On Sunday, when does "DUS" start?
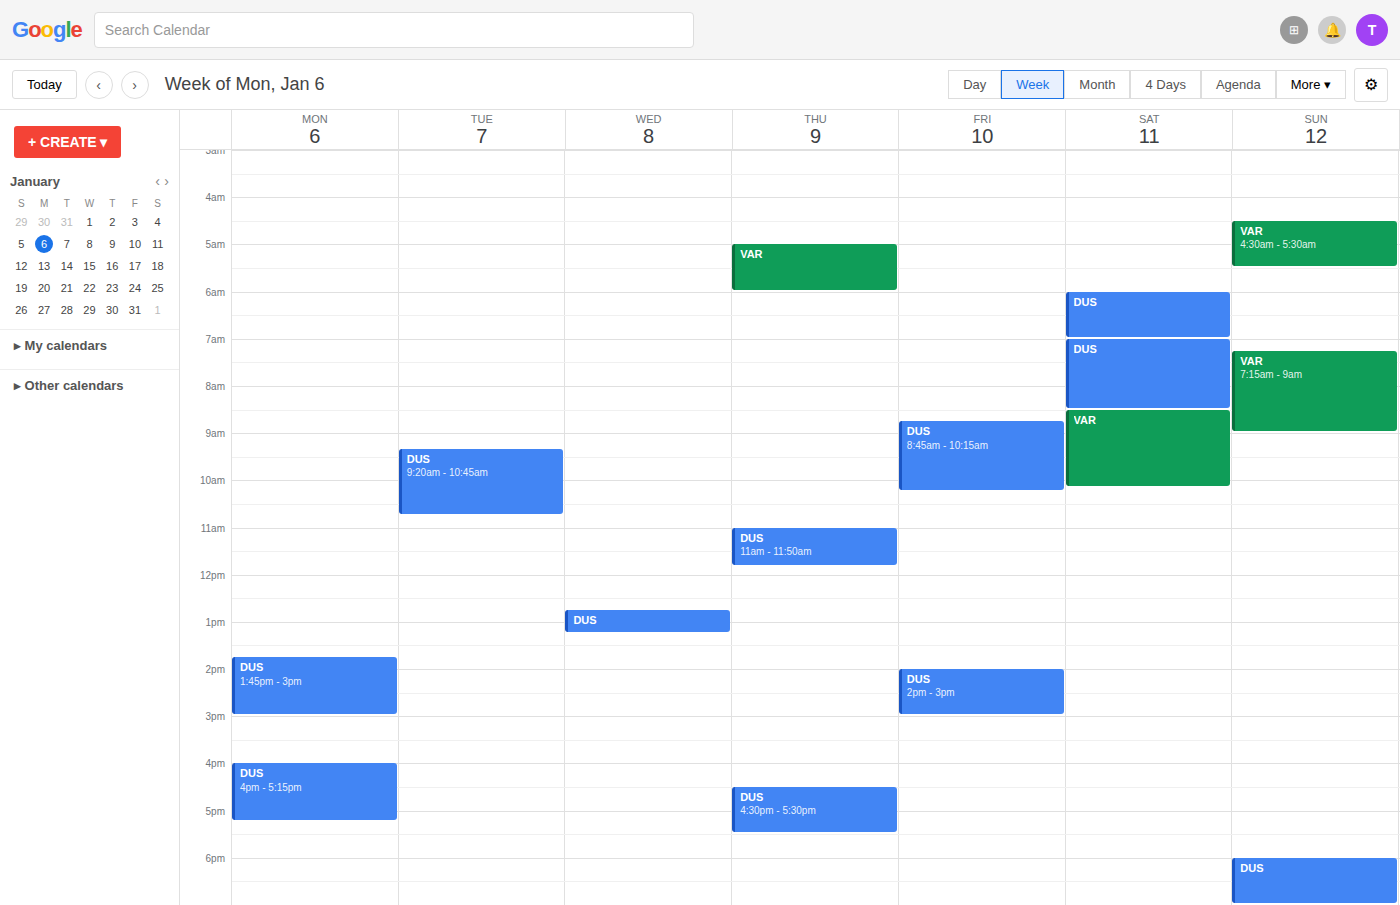
18:00